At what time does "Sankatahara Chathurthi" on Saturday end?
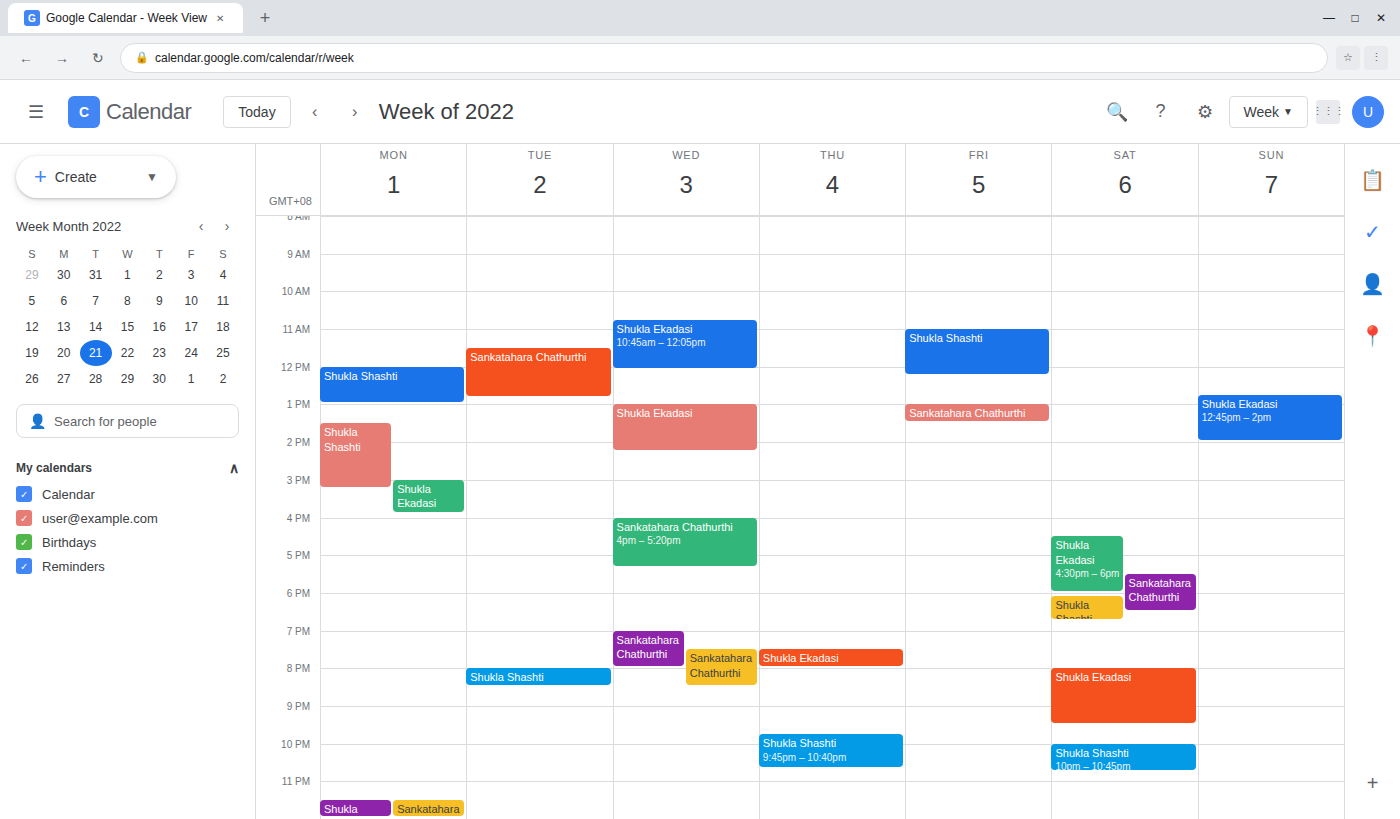
6:30 PM